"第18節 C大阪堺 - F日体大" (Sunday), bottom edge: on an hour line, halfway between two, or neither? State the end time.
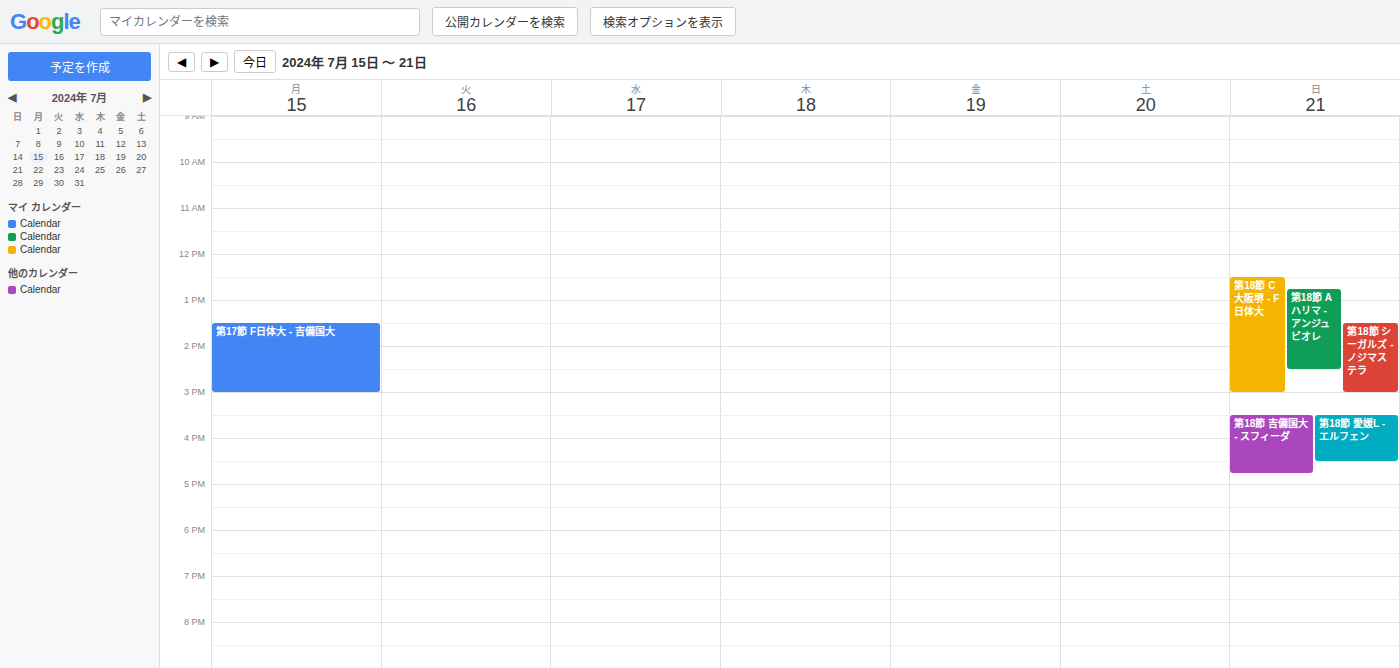
3:00 PM -- exactly on the 3 PM line.